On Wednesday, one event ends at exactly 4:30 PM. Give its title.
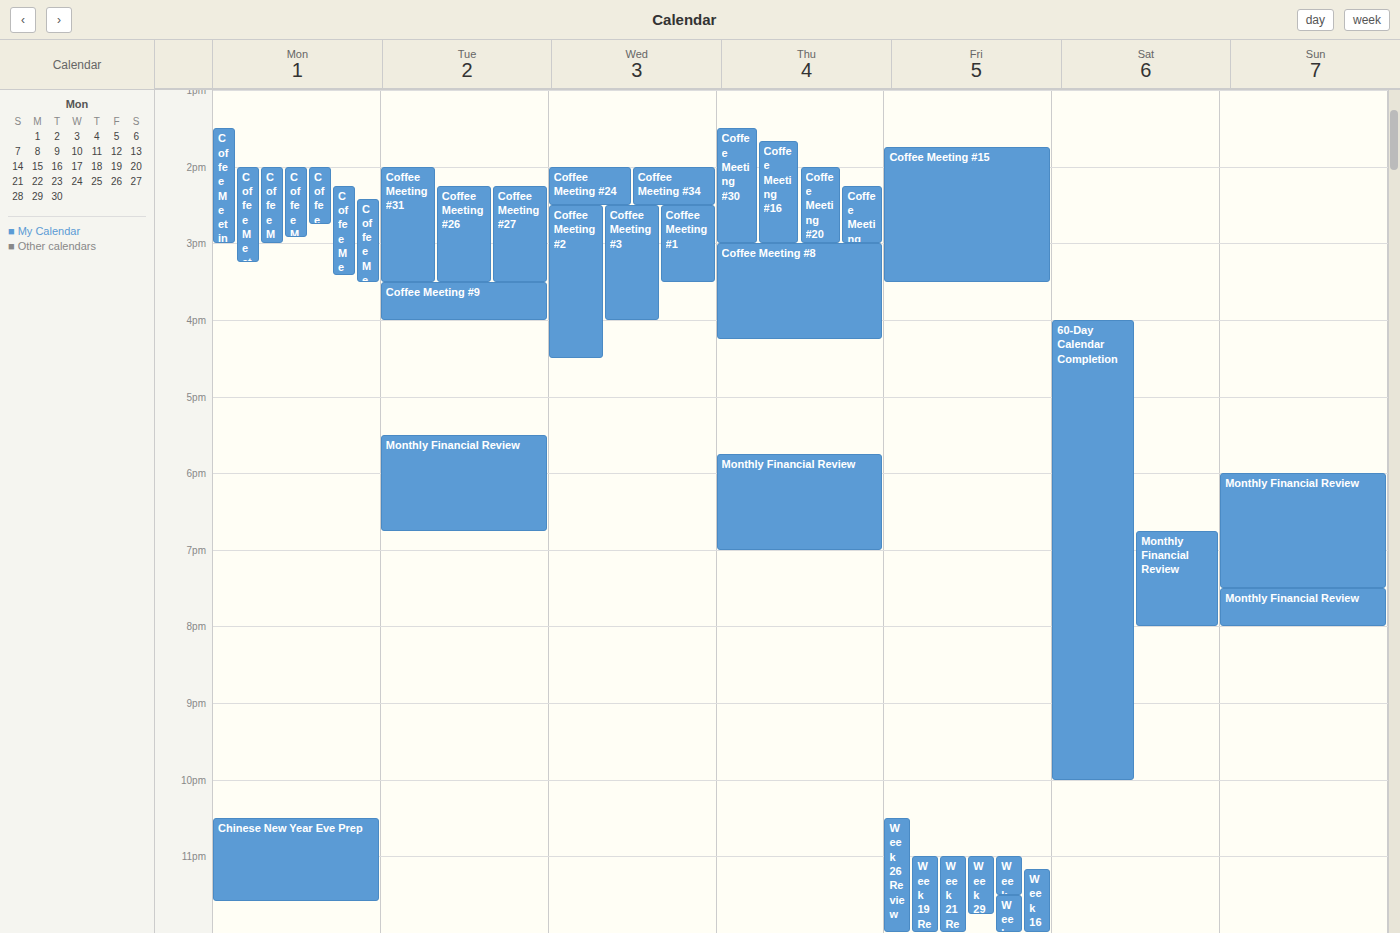
"Coffee Meeting #2"